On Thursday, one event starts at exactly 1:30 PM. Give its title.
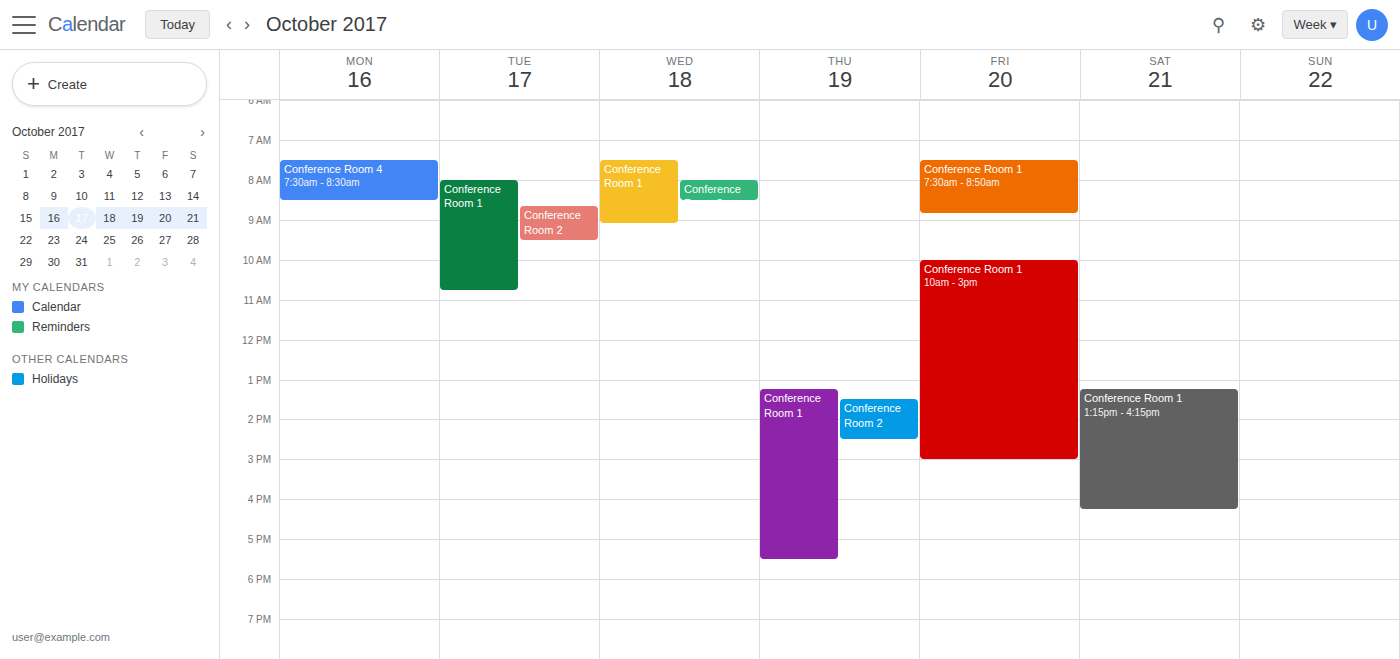
"Conference Room 2"